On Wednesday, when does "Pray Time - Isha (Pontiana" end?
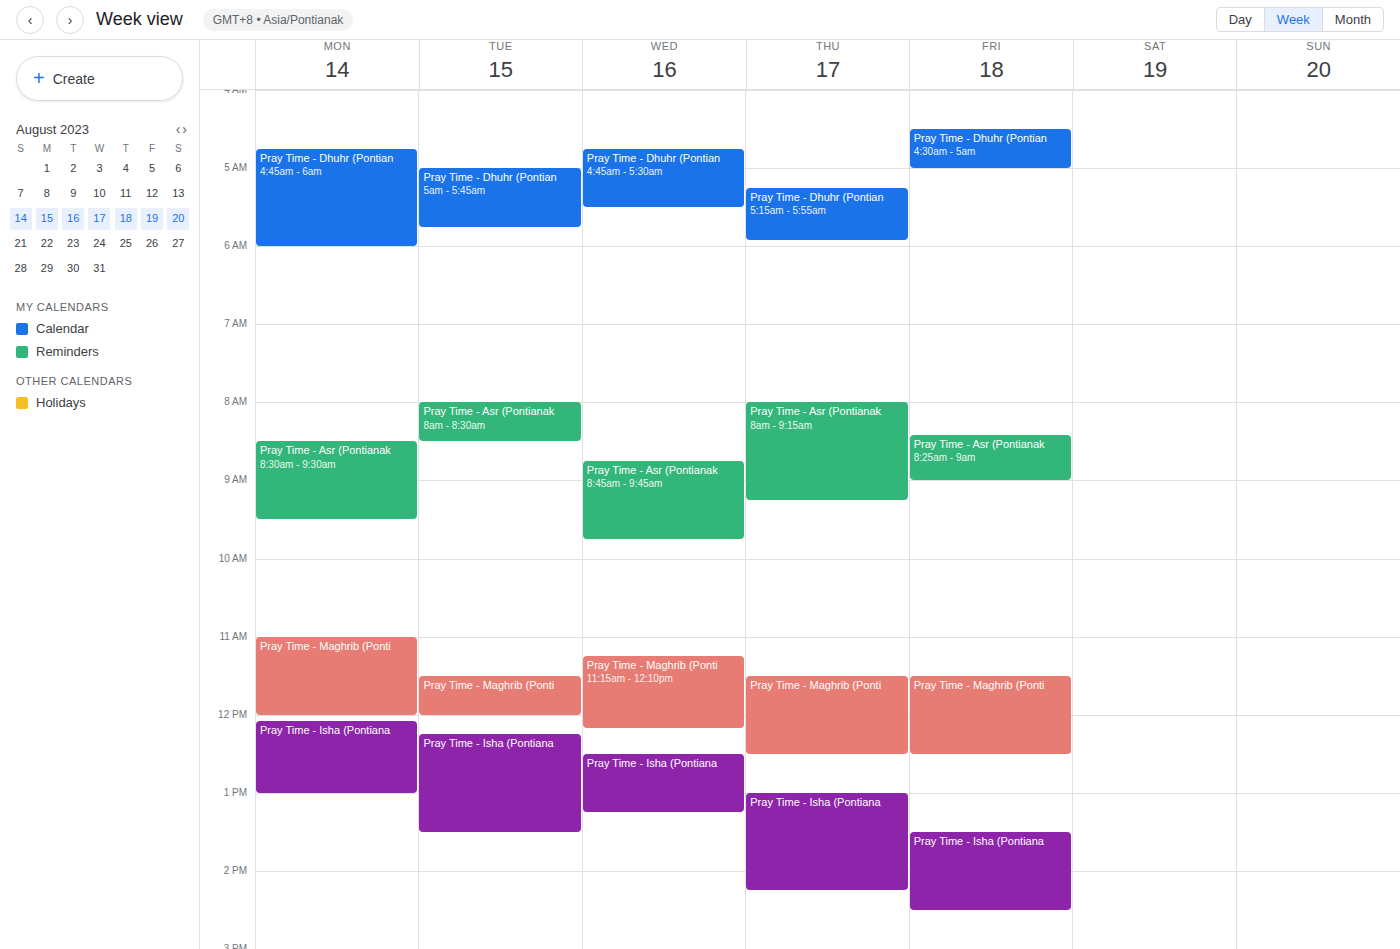
1:15 PM